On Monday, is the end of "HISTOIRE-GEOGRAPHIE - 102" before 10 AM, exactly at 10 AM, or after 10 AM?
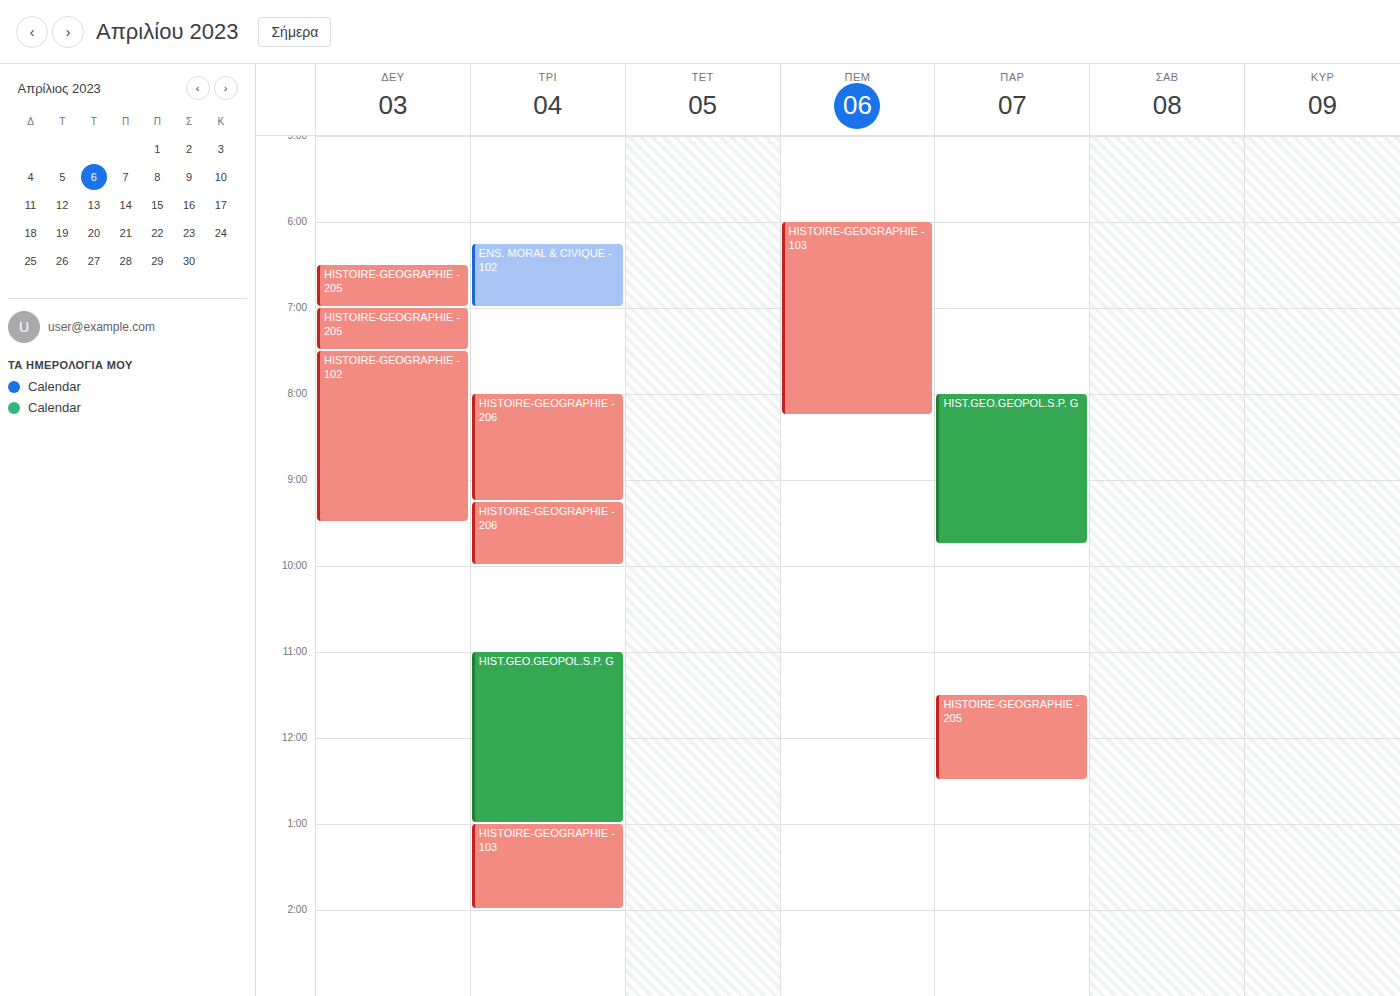
9:30 AM -- before 10 AM, 30 minutes above the 10 AM line.